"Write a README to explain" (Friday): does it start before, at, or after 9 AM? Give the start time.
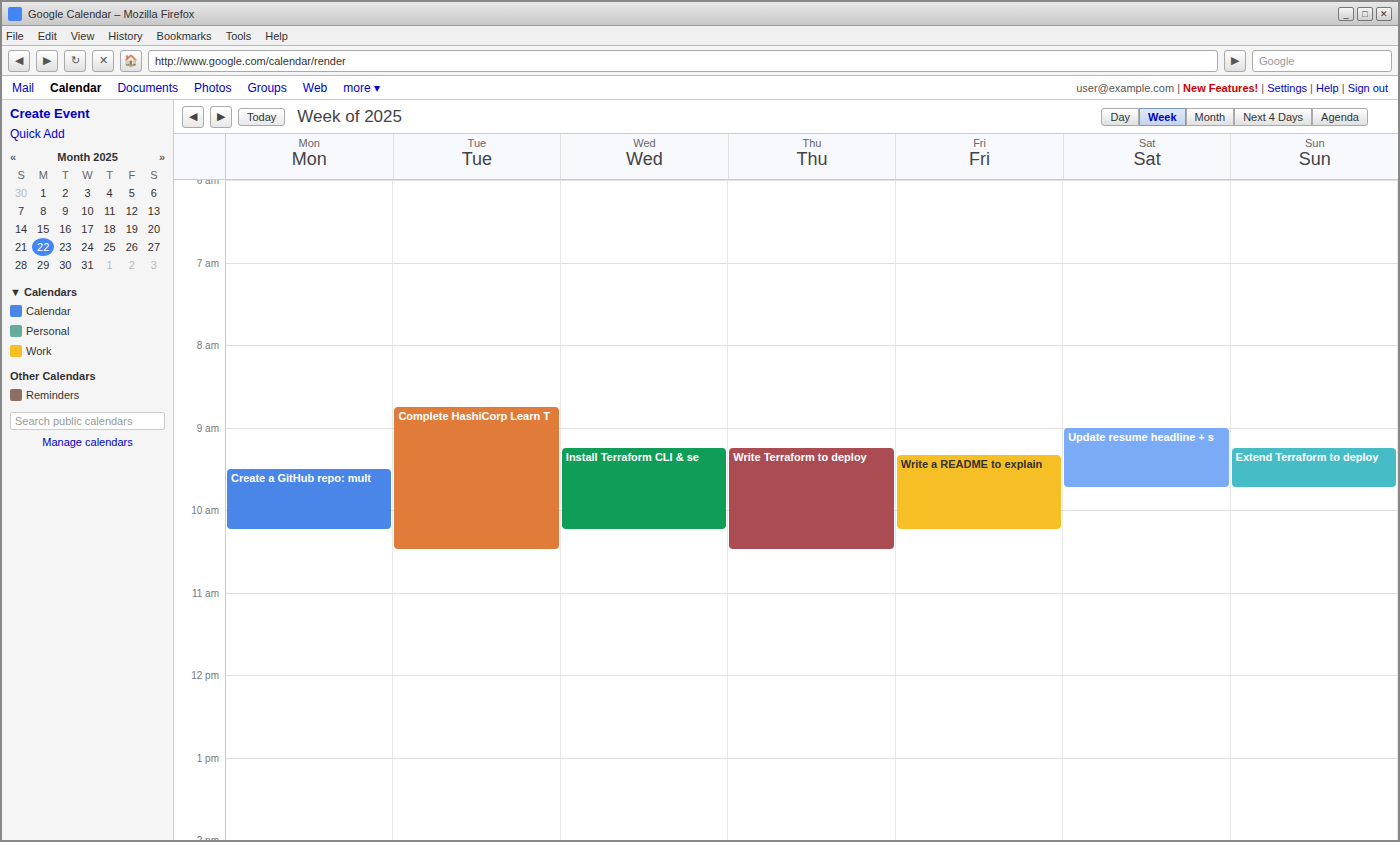
9:20 AM -- after 9 AM, 20 minutes below the 9 AM line.